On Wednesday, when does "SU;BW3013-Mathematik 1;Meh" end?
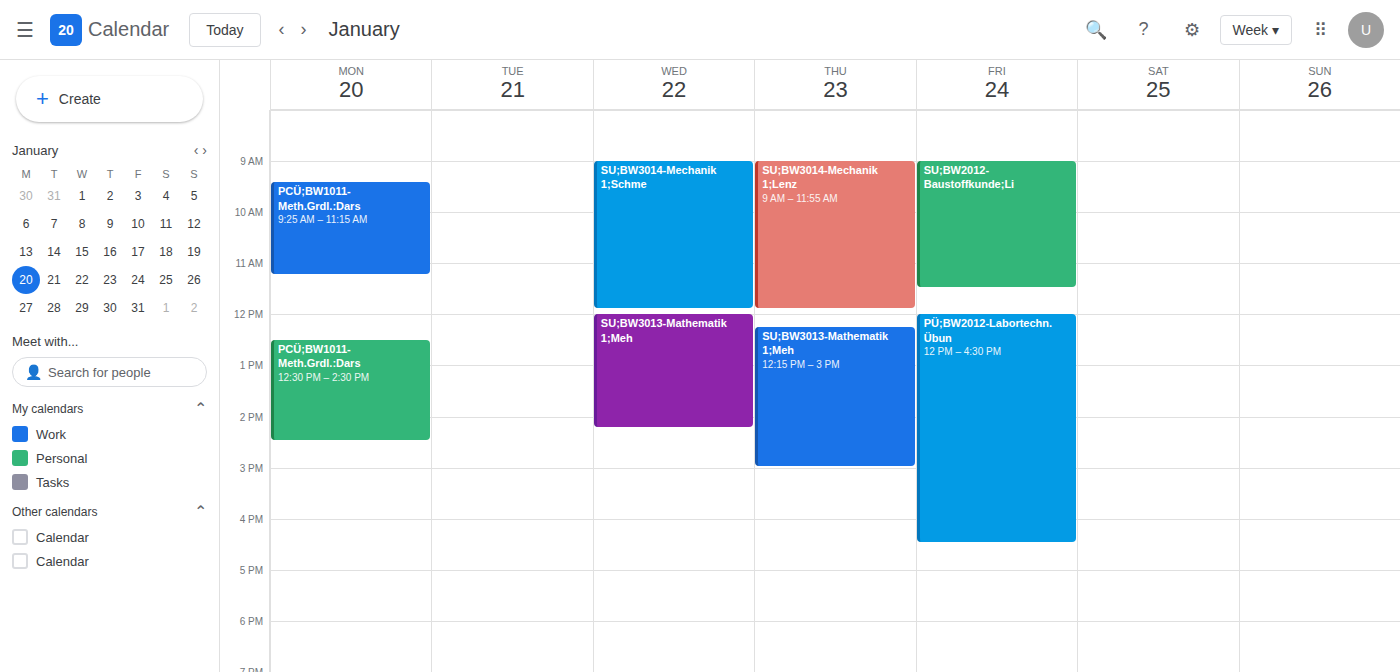
14:15